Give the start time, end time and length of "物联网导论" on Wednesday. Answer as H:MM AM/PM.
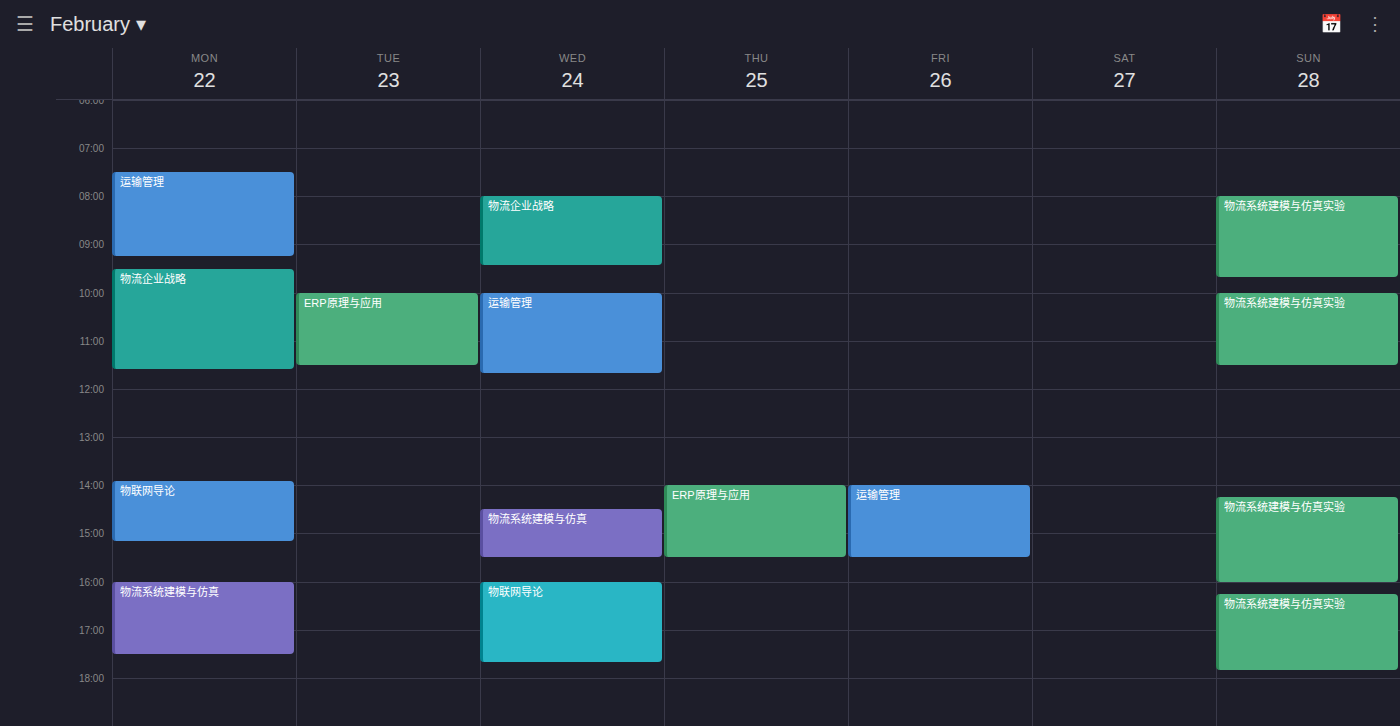
4:00 PM to 5:40 PM, 1 hour 40 minutes